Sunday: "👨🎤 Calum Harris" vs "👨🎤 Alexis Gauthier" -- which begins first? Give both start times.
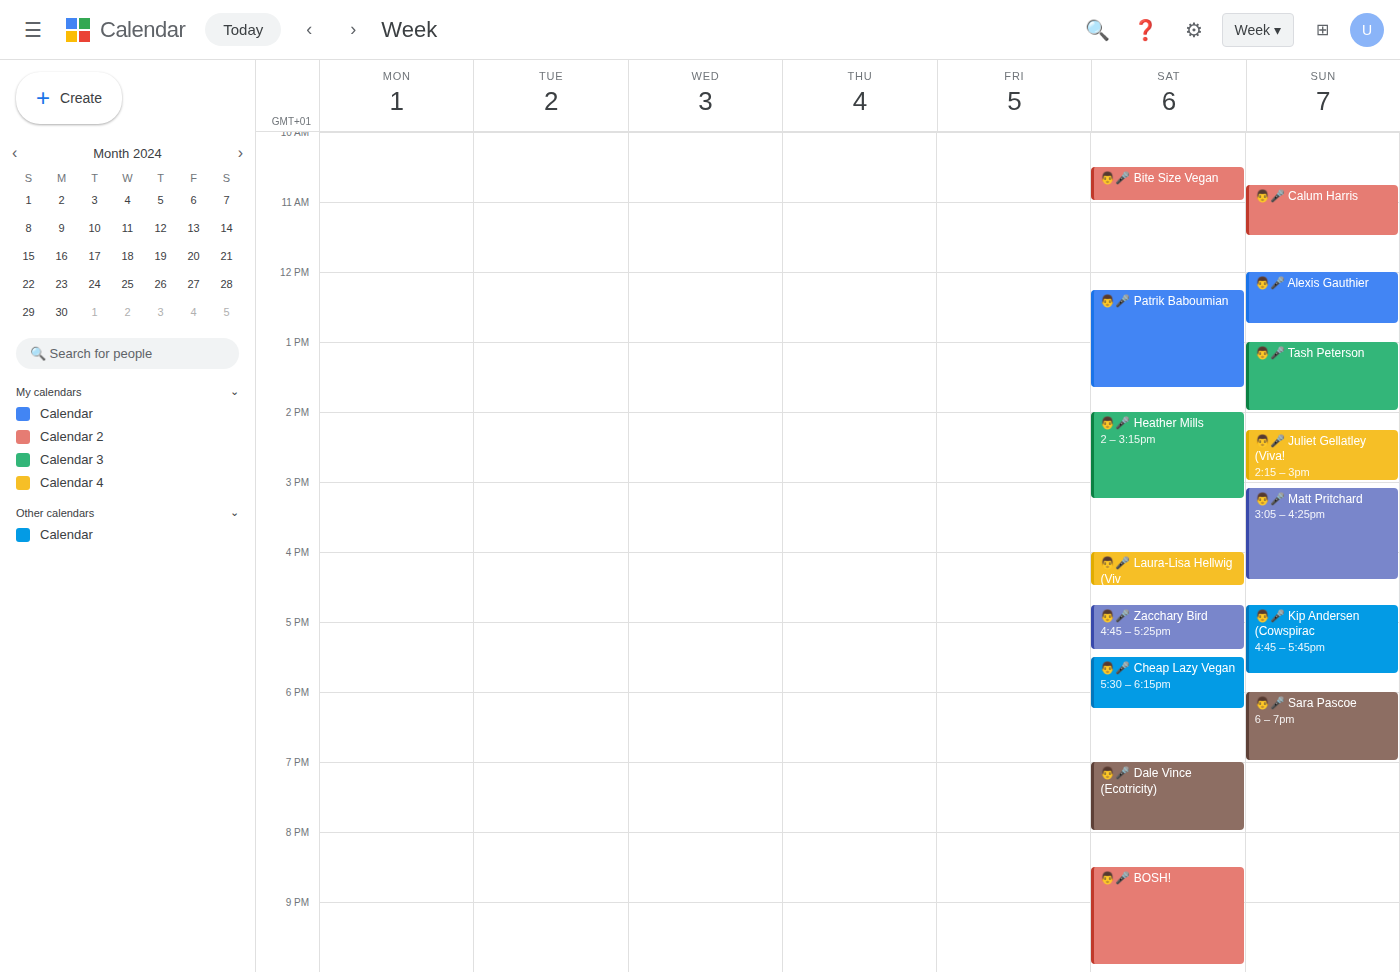
"👨🎤 Calum Harris" 10:45 AM; "👨🎤 Alexis Gauthier" 12:00 PM.